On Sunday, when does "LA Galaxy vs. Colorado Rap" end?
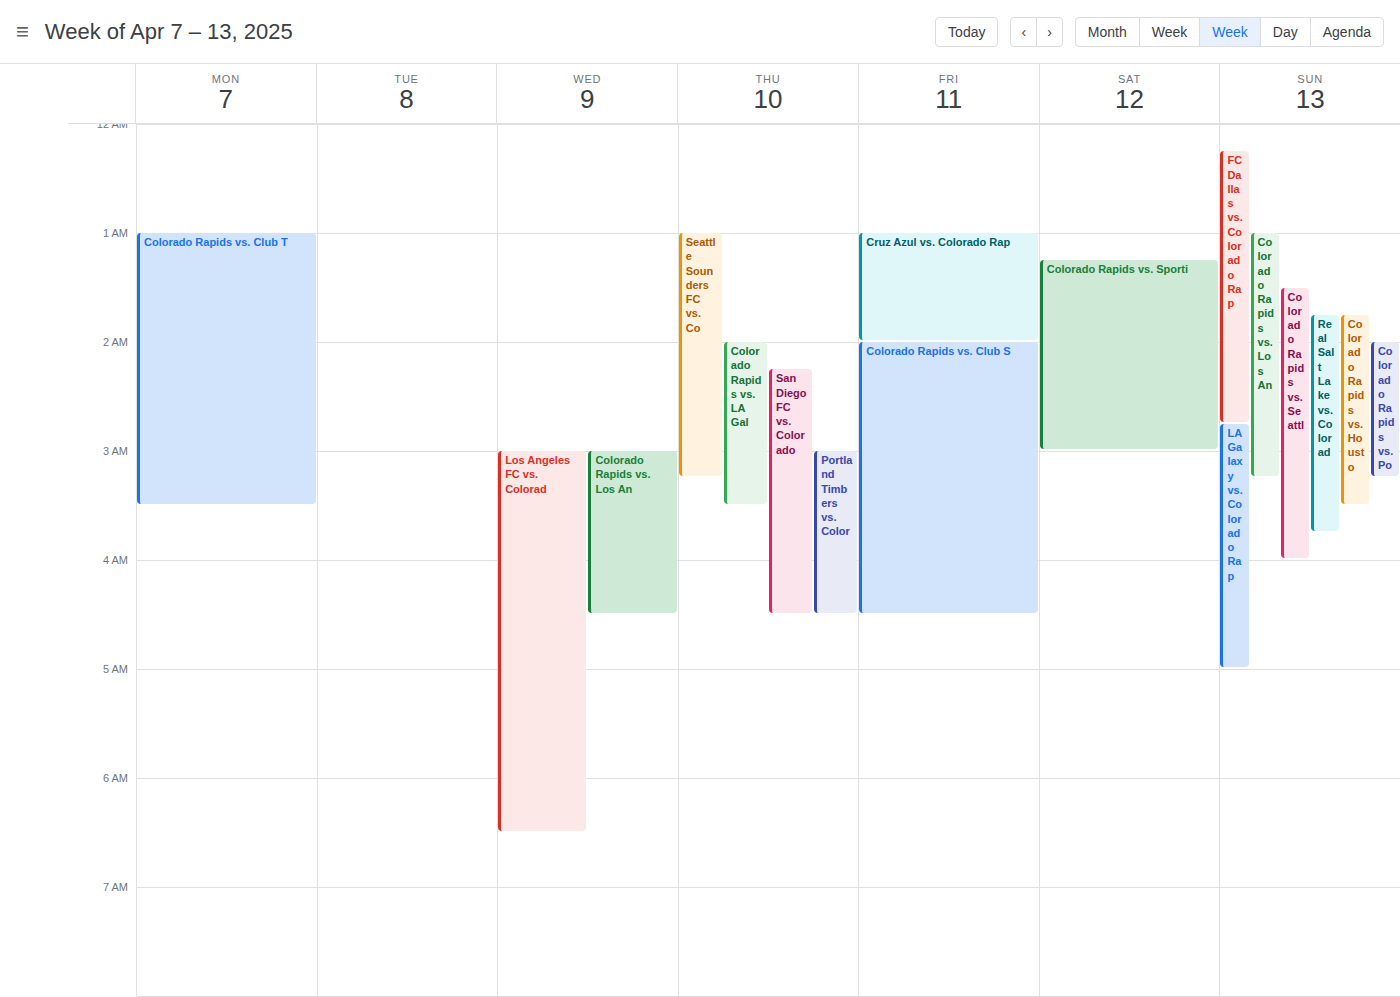
5:00 AM